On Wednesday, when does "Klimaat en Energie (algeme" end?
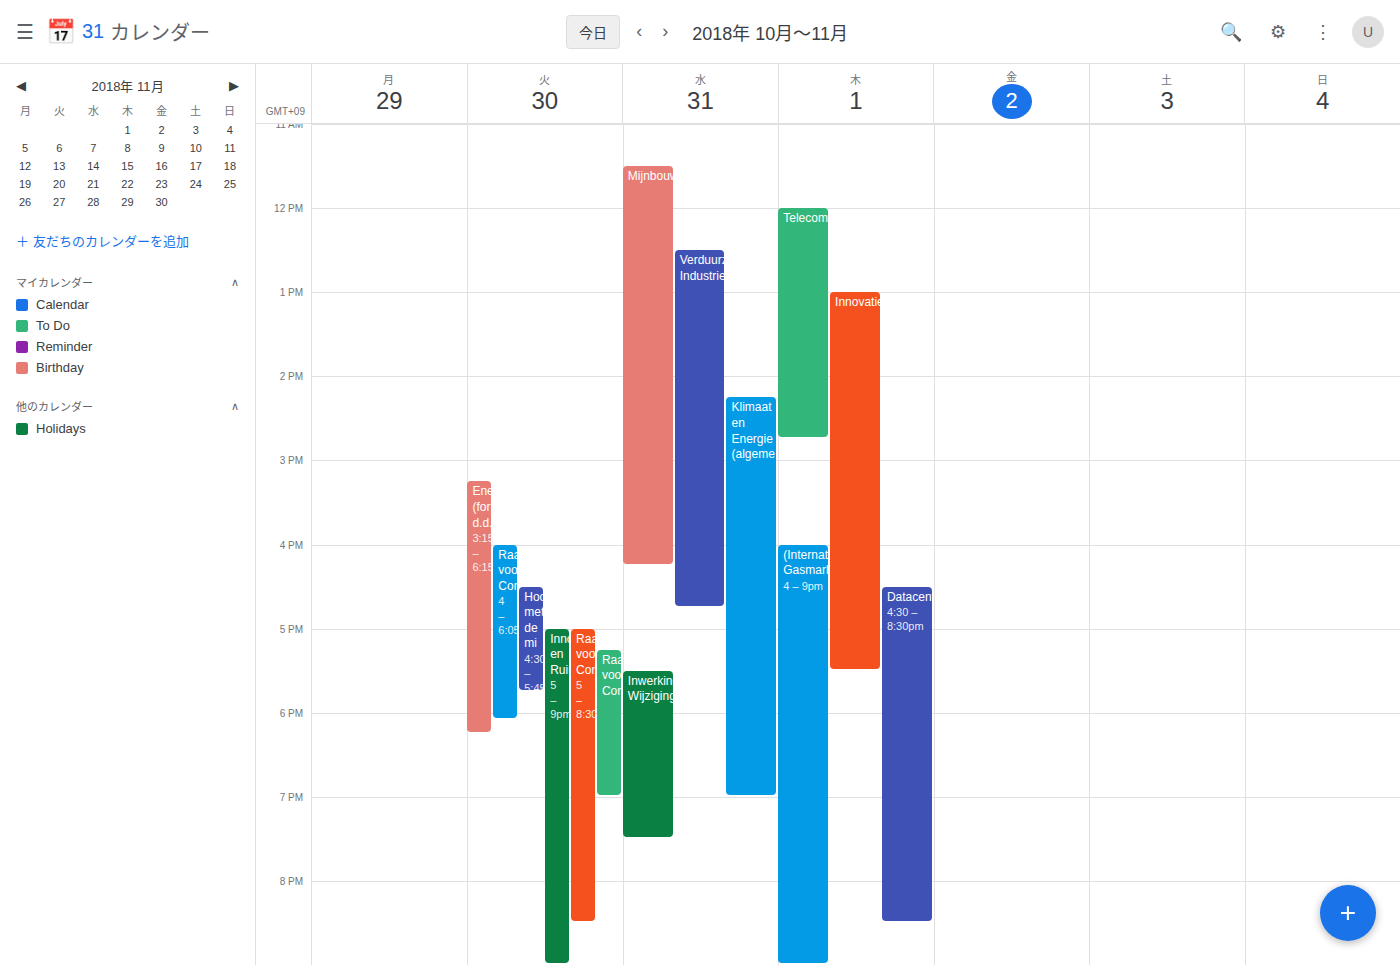
19:00